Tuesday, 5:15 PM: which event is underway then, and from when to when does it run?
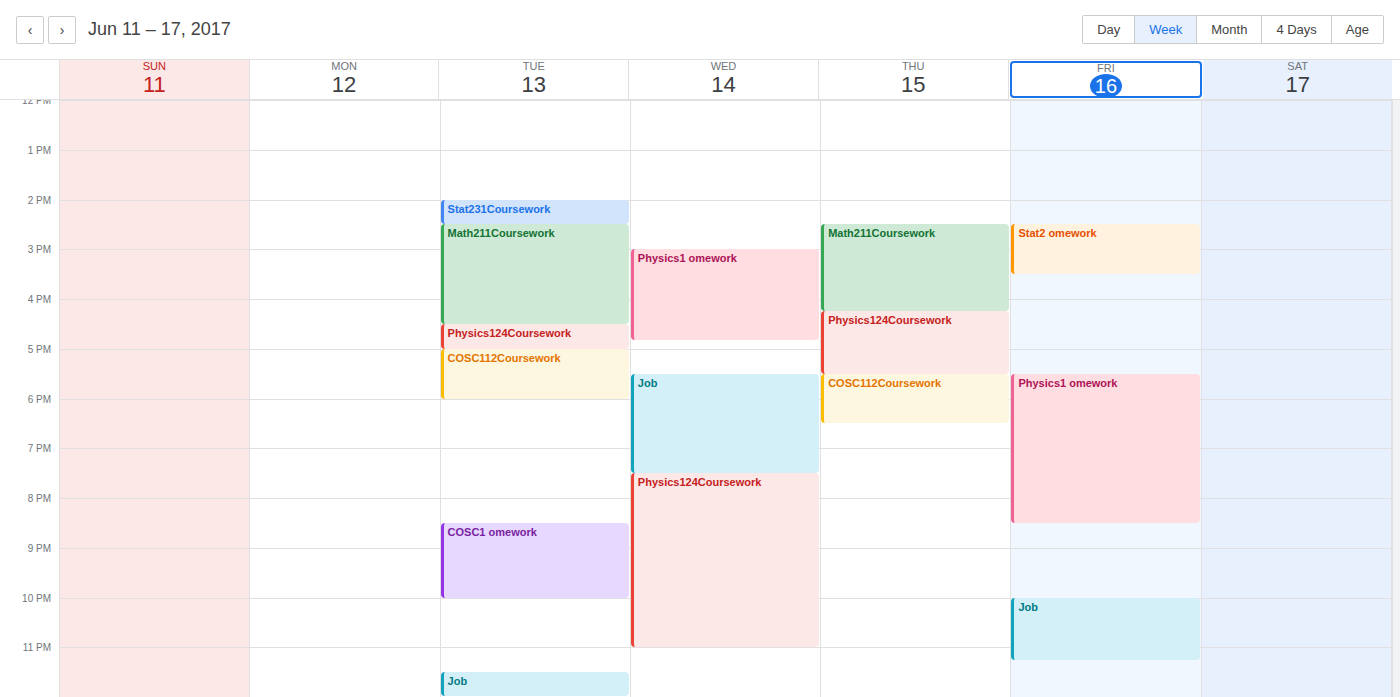
"COSC112Coursework", 5:00 PM to 6:00 PM